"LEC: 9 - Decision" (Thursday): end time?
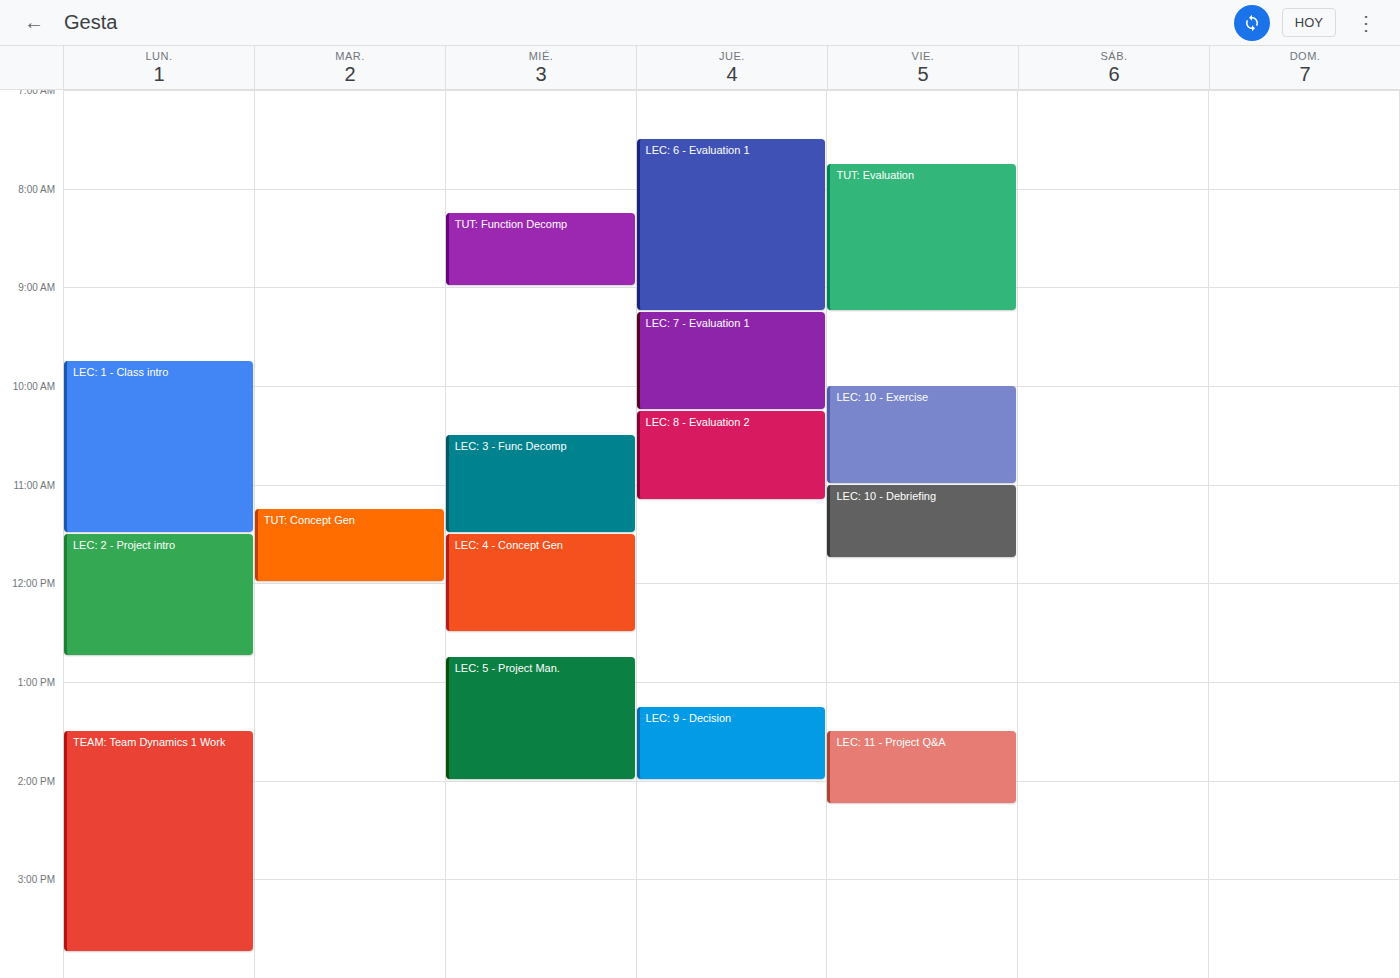
2:00 PM